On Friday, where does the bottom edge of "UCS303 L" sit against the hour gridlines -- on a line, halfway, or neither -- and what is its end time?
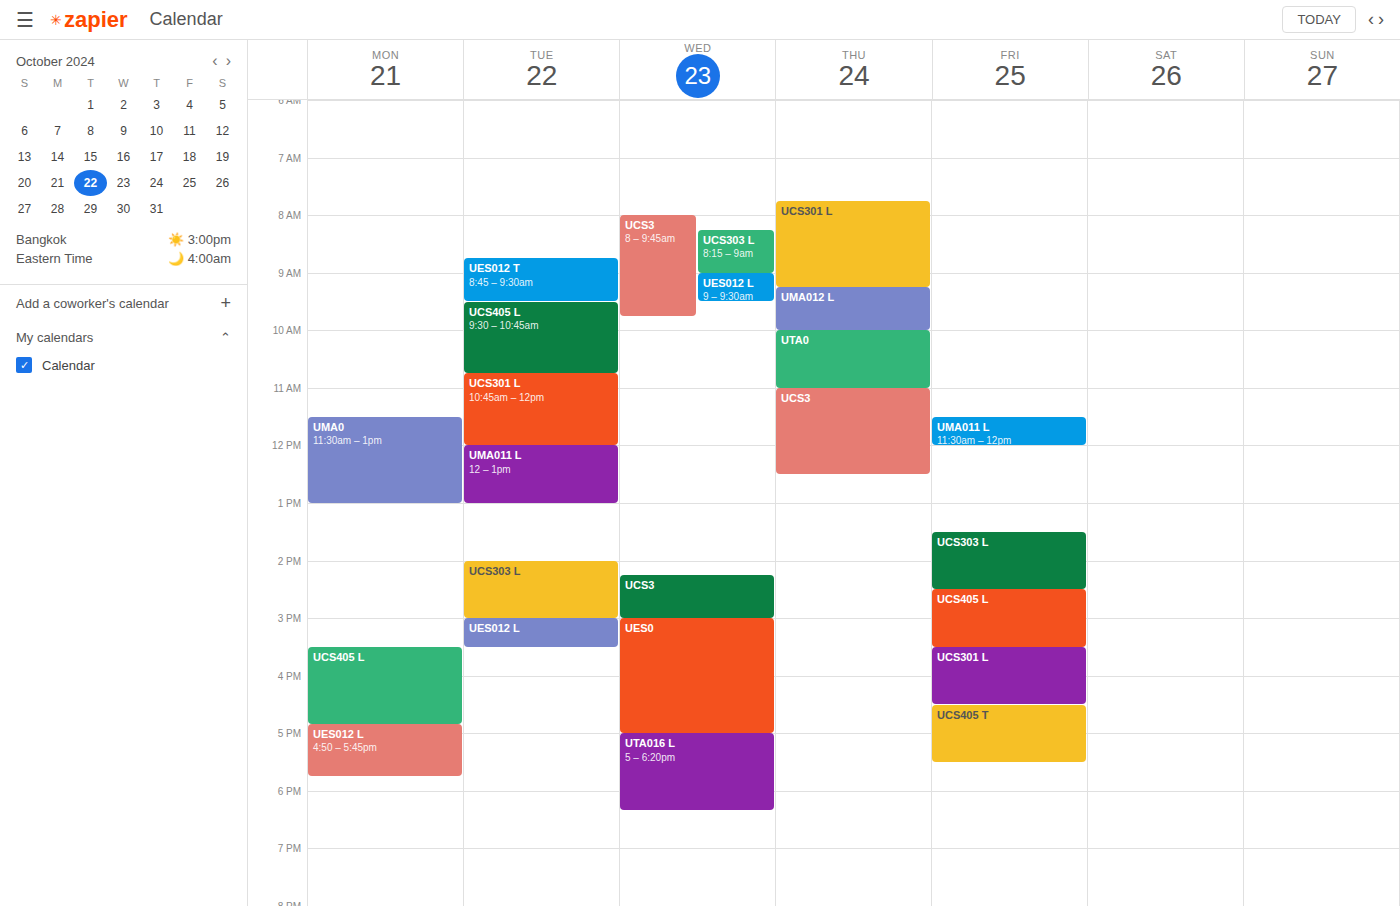
2:30 PM -- halfway between the 2 PM and 3 PM lines.